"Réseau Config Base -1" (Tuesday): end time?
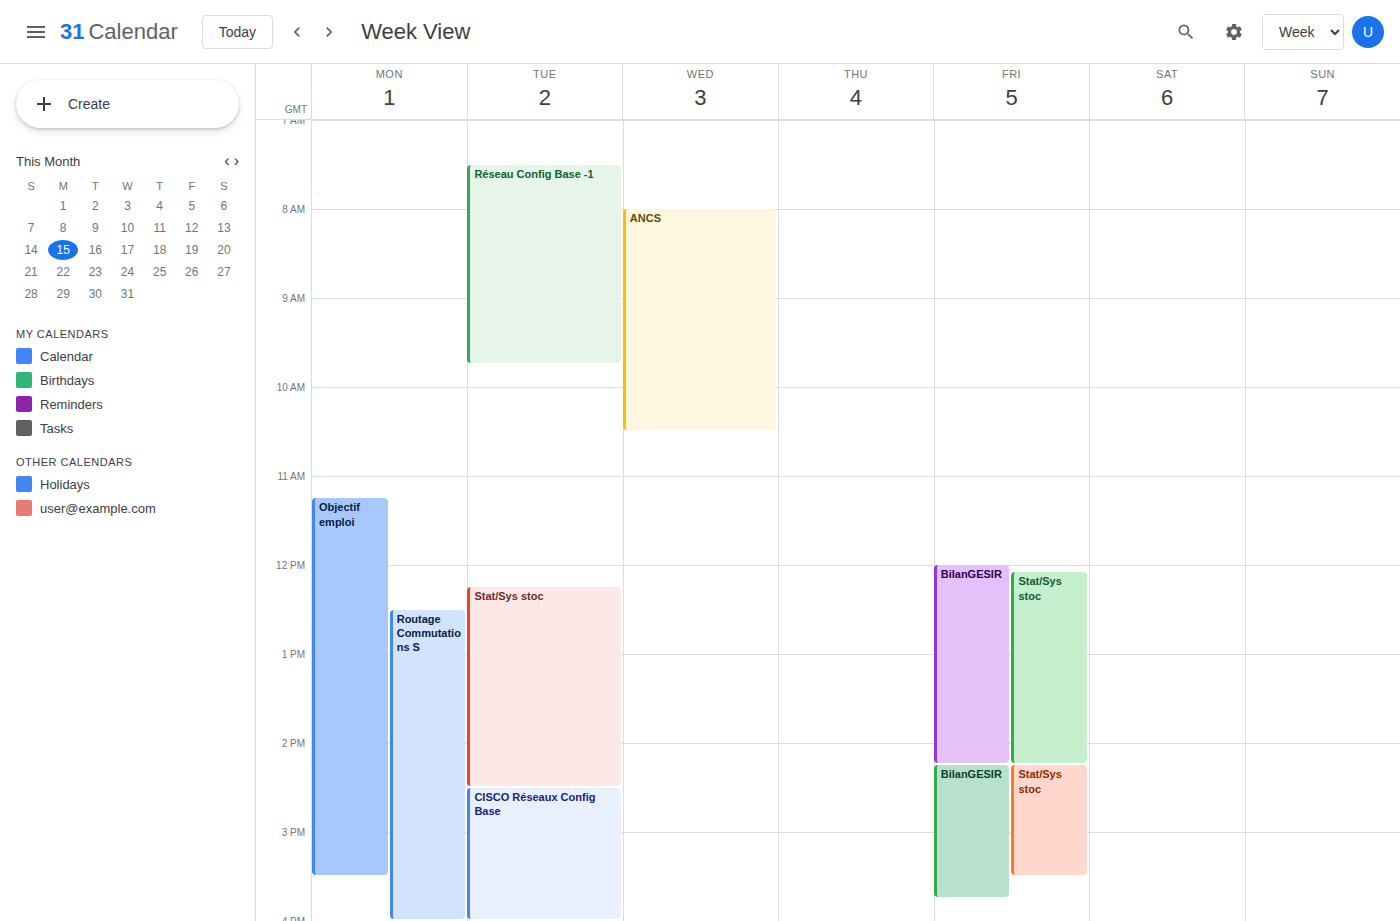
09:45